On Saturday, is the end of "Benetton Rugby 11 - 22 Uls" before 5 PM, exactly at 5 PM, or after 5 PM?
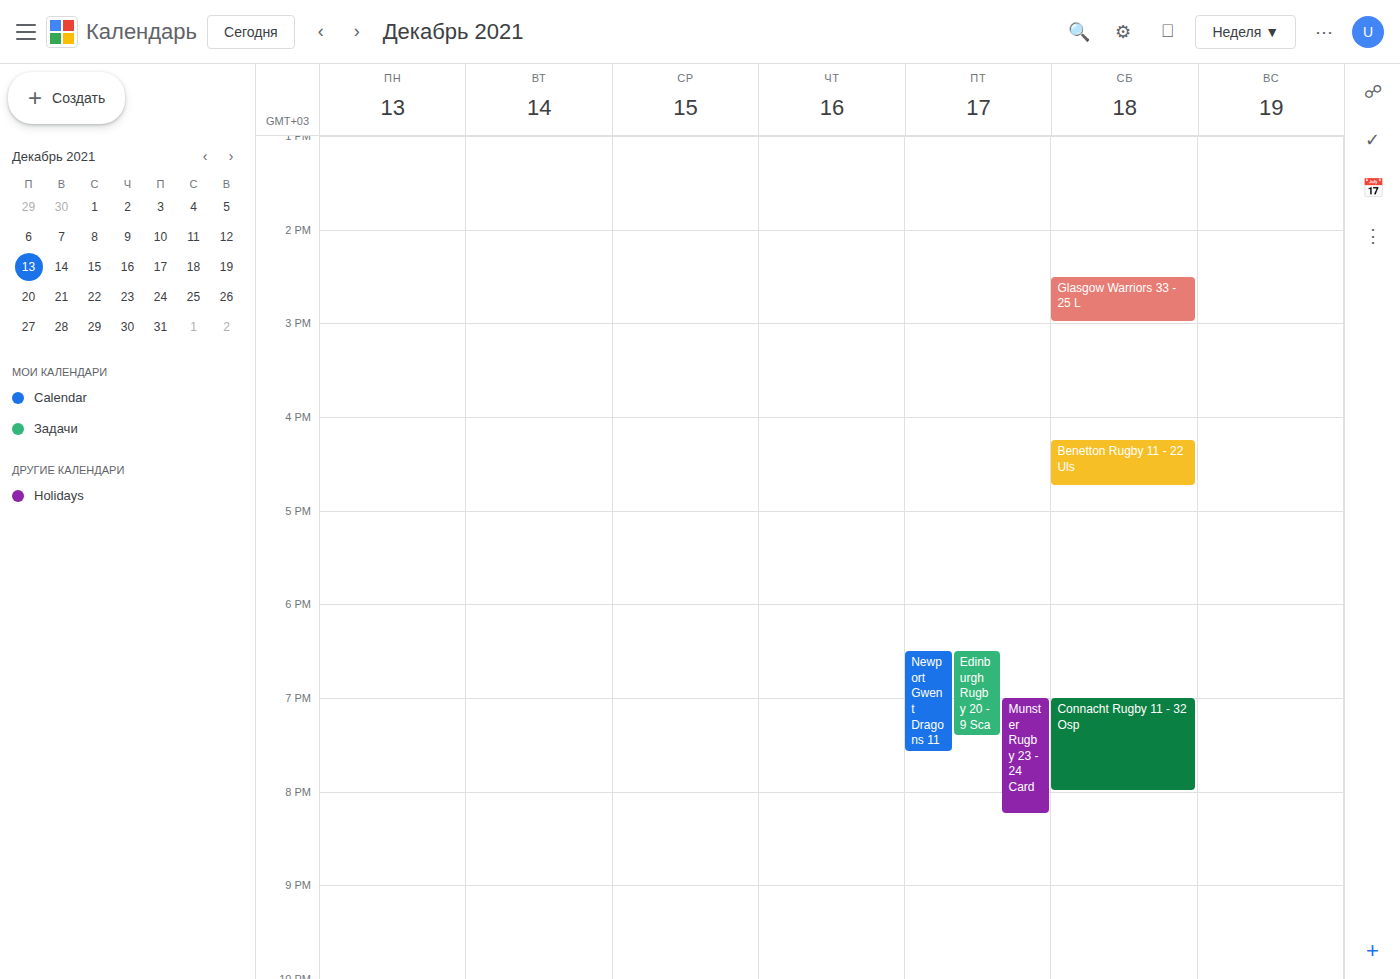
4:45 PM -- before 5 PM, 15 minutes above the 5 PM line.